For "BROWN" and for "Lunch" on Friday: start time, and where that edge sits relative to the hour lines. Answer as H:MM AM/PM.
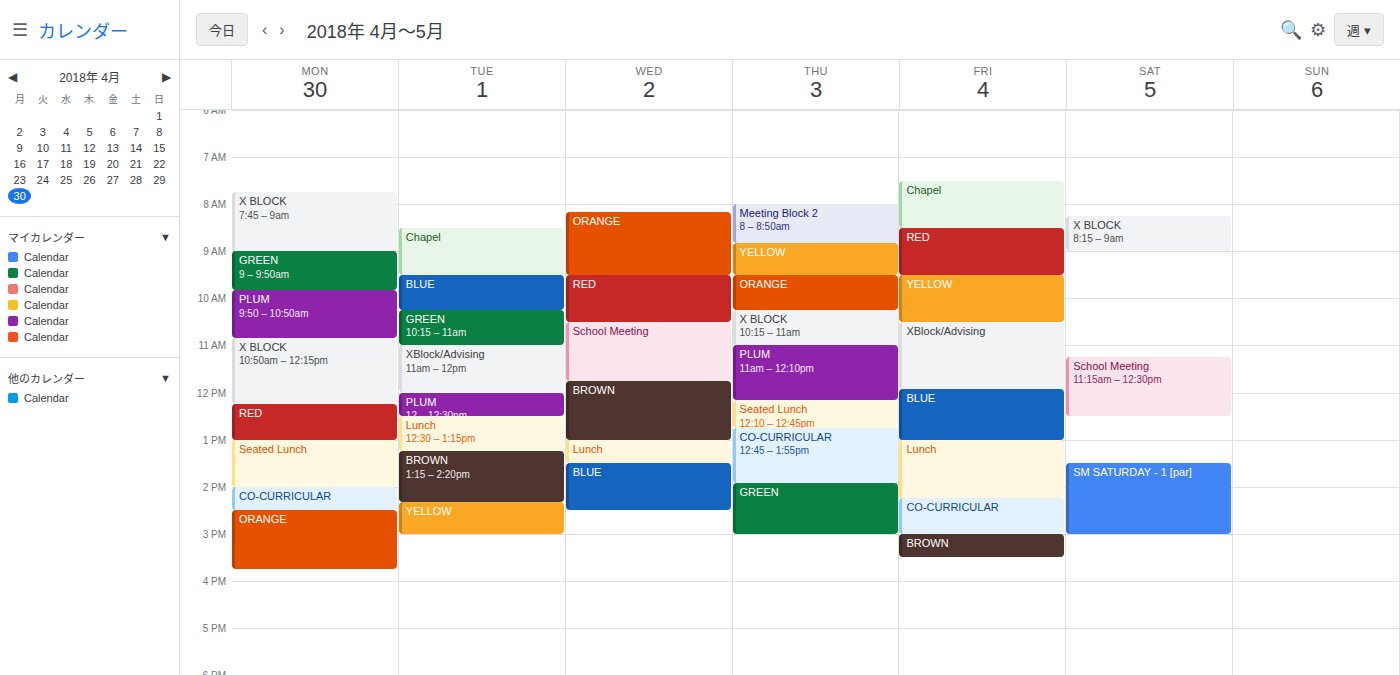
"BROWN": 3:00 PM, exactly on the 3 PM line. "Lunch": 1:00 PM, exactly on the 1 PM line.